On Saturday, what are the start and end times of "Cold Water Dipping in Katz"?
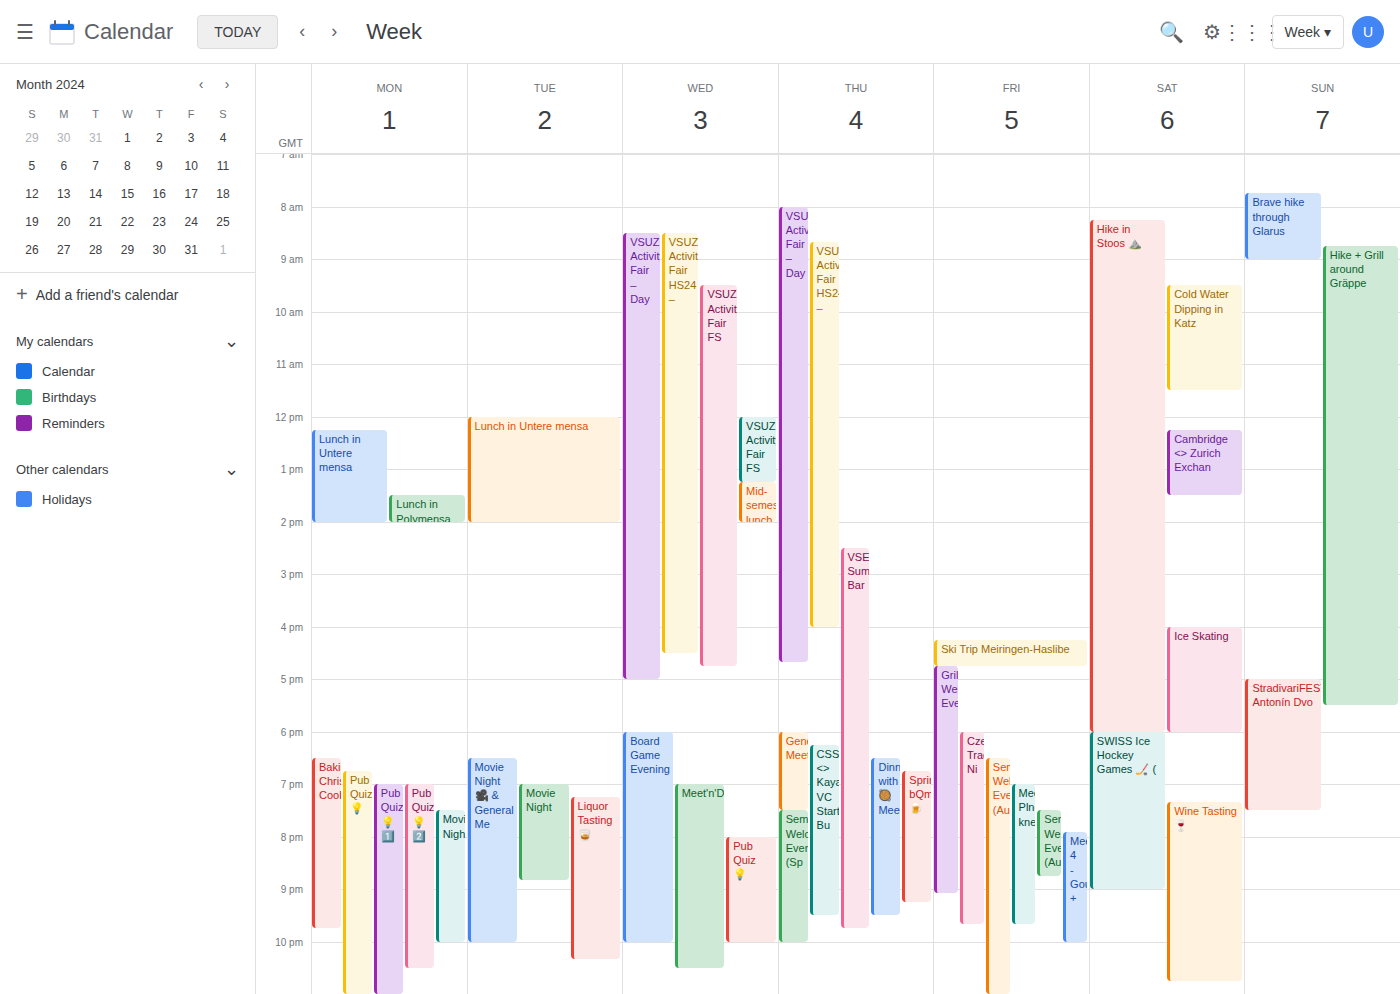
9:30 AM to 11:30 AM